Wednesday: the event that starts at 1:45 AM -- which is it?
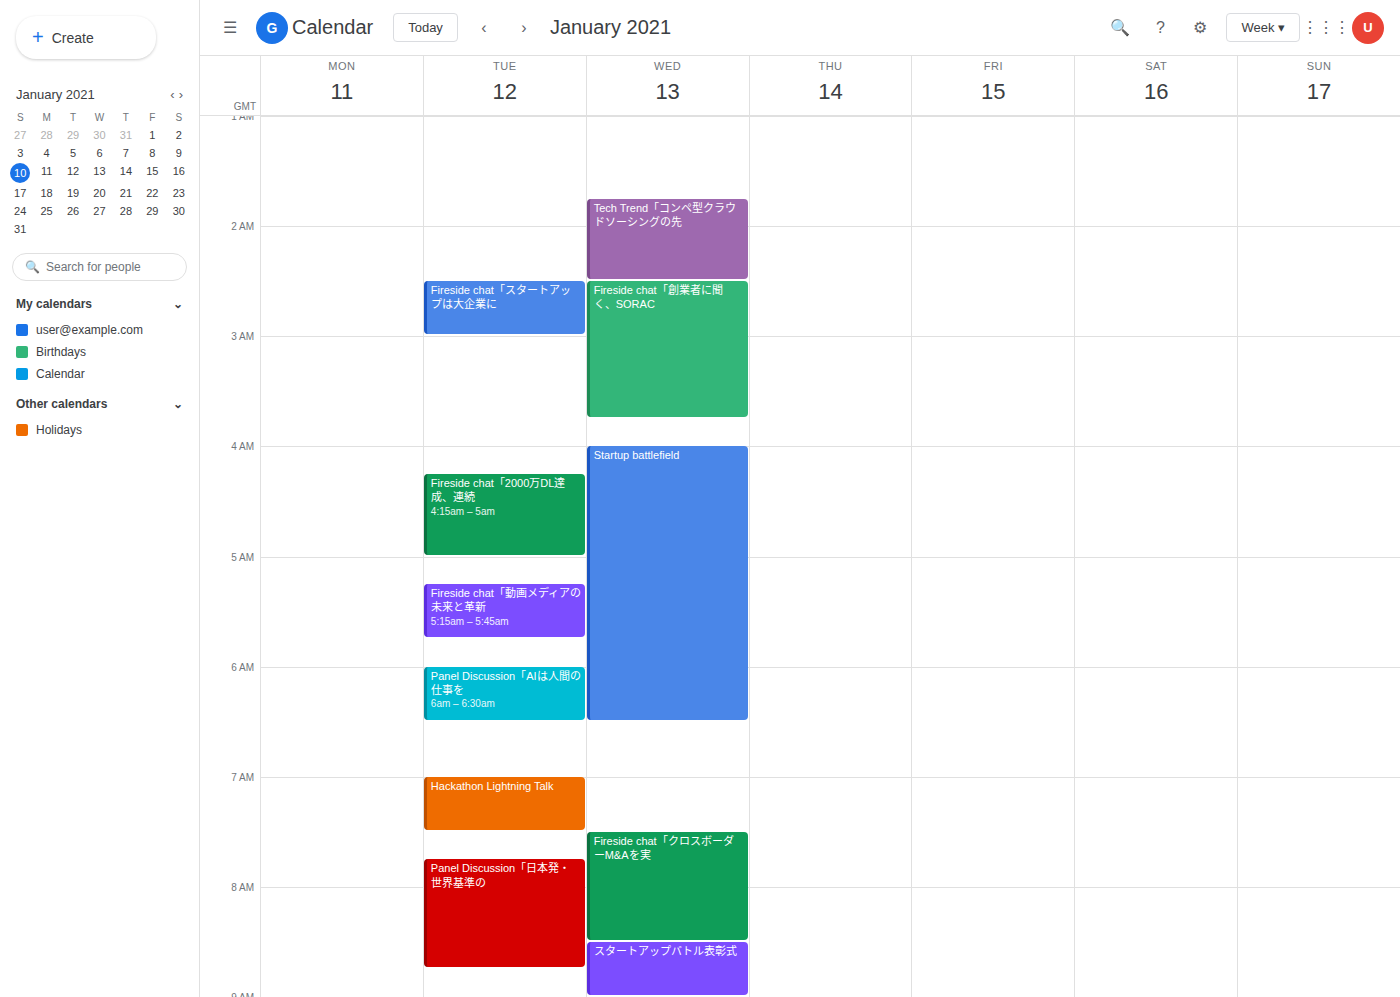
"Tech Trend「コンペ型クラウドソーシングの先"